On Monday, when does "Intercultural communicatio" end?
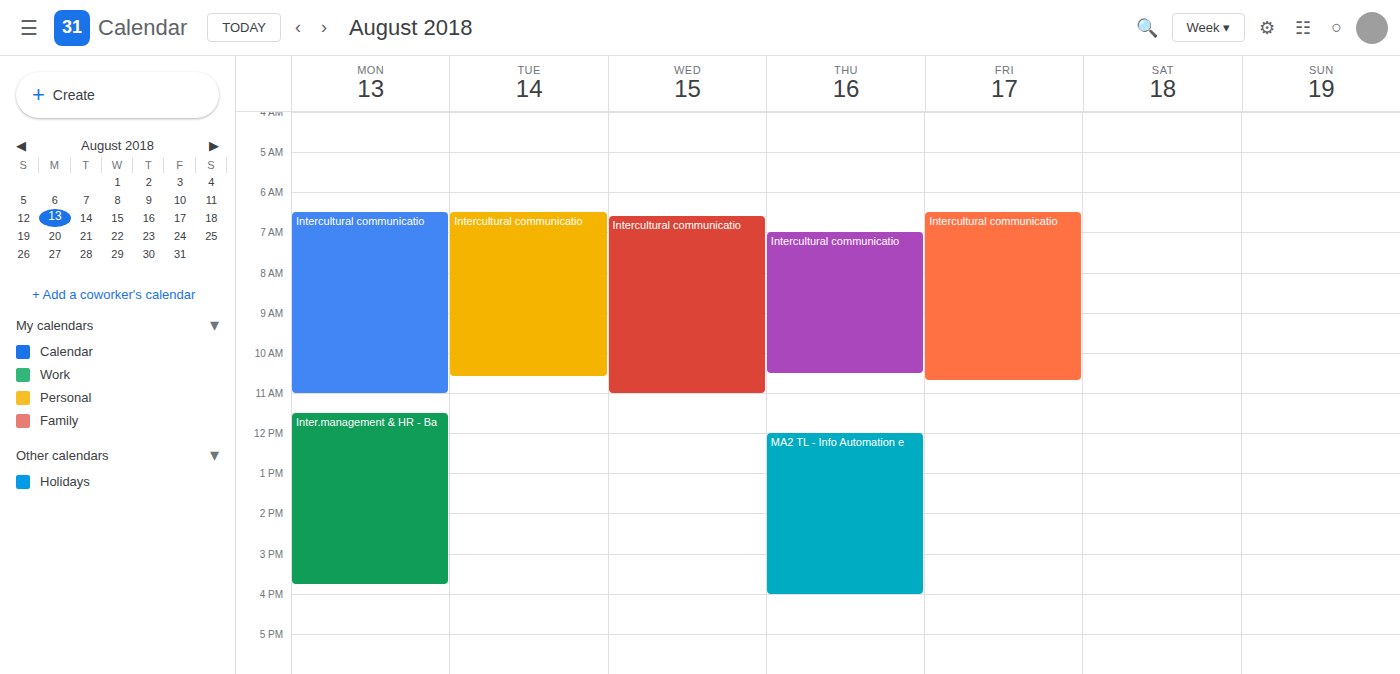
11:00 AM